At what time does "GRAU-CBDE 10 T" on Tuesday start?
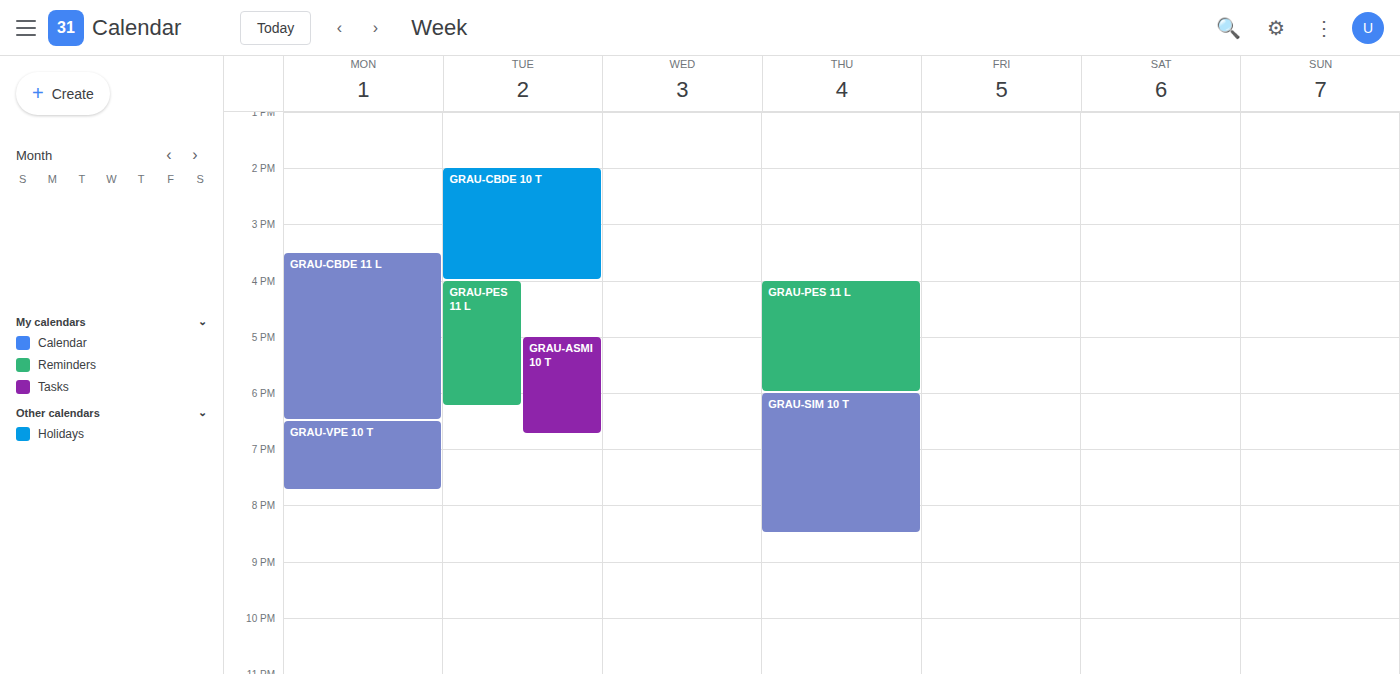
2:00 PM